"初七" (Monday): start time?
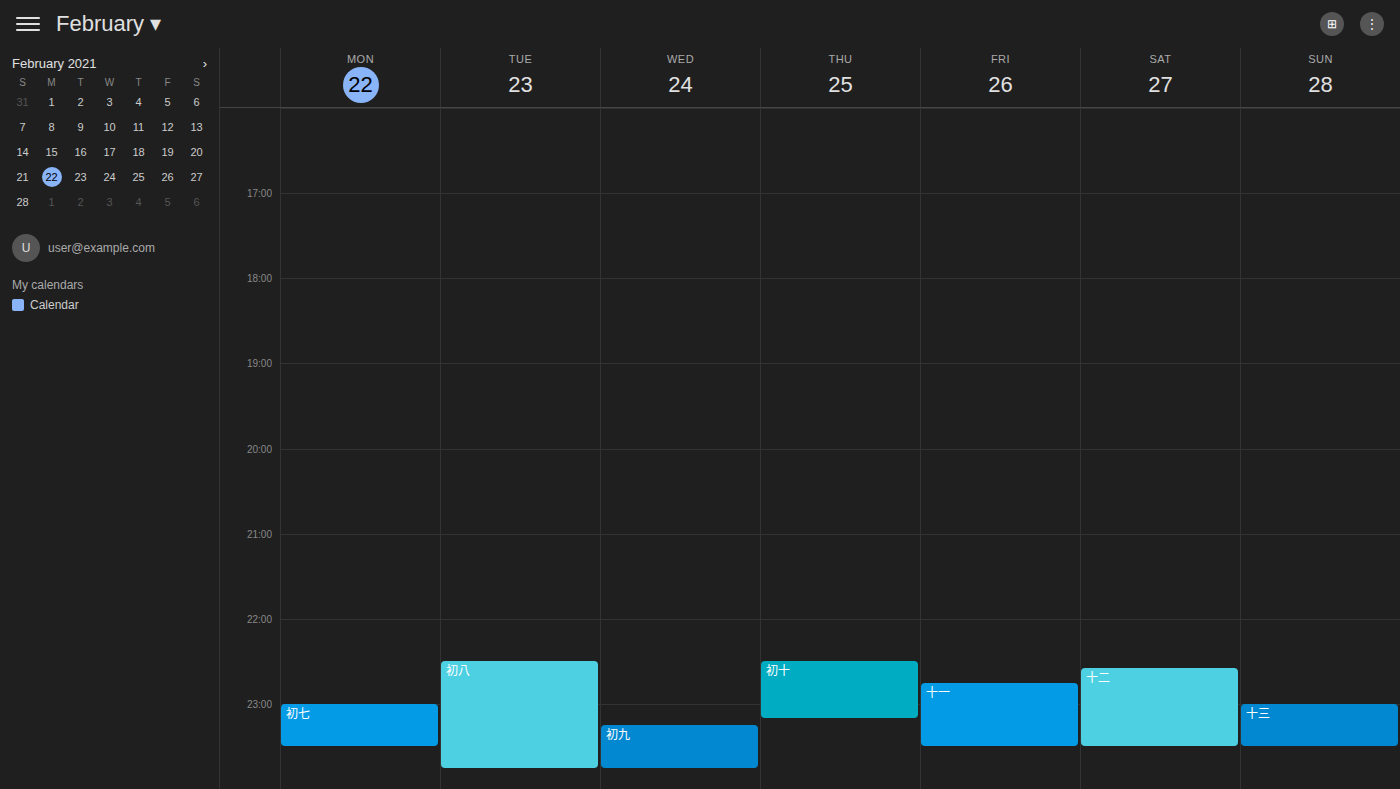
11:00 PM